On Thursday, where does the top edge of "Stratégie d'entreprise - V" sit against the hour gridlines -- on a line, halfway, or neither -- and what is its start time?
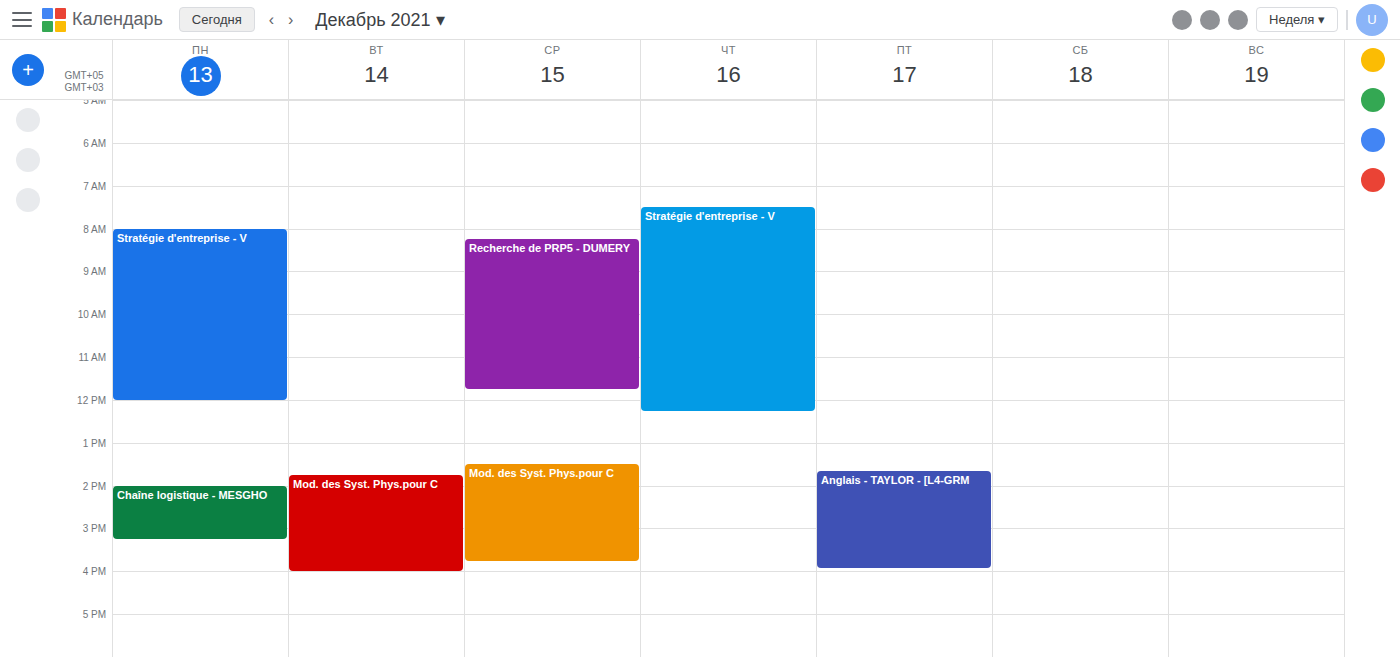
07:30 -- halfway between the 07:00 and 08:00 lines.